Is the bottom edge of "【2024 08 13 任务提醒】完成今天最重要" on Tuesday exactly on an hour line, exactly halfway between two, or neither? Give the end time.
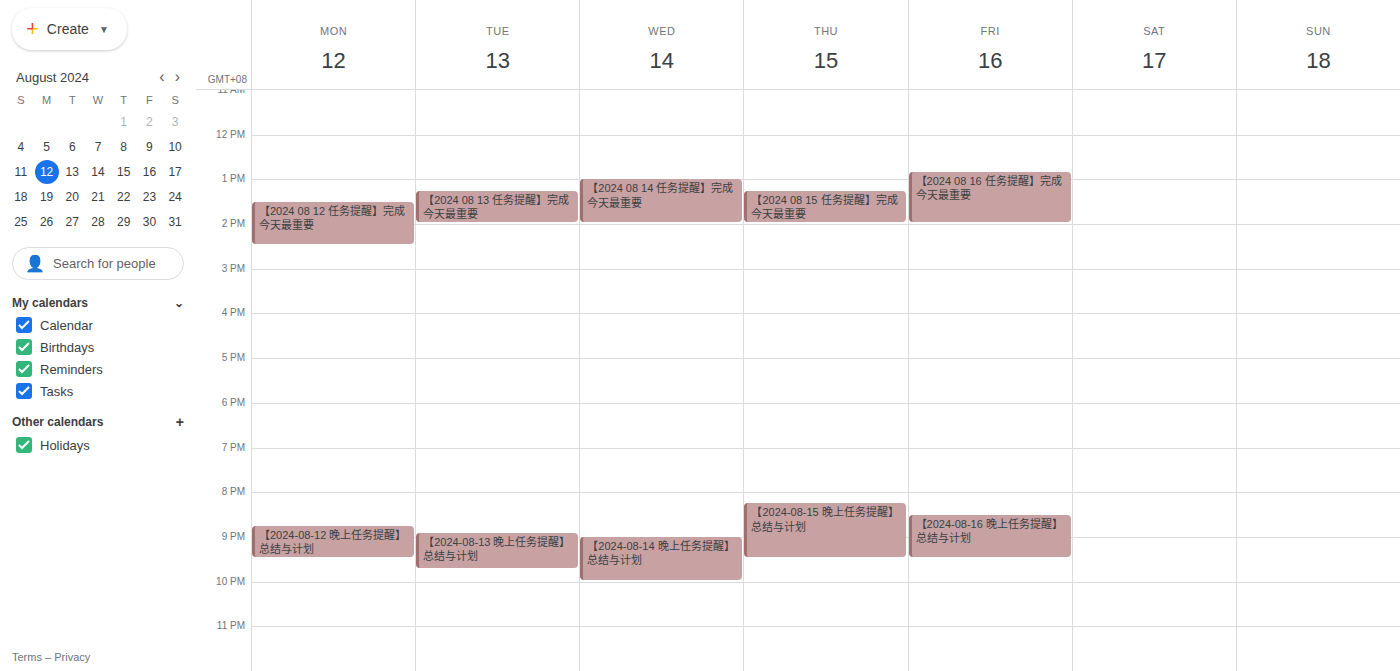
2:00 PM -- exactly on the 2 PM line.